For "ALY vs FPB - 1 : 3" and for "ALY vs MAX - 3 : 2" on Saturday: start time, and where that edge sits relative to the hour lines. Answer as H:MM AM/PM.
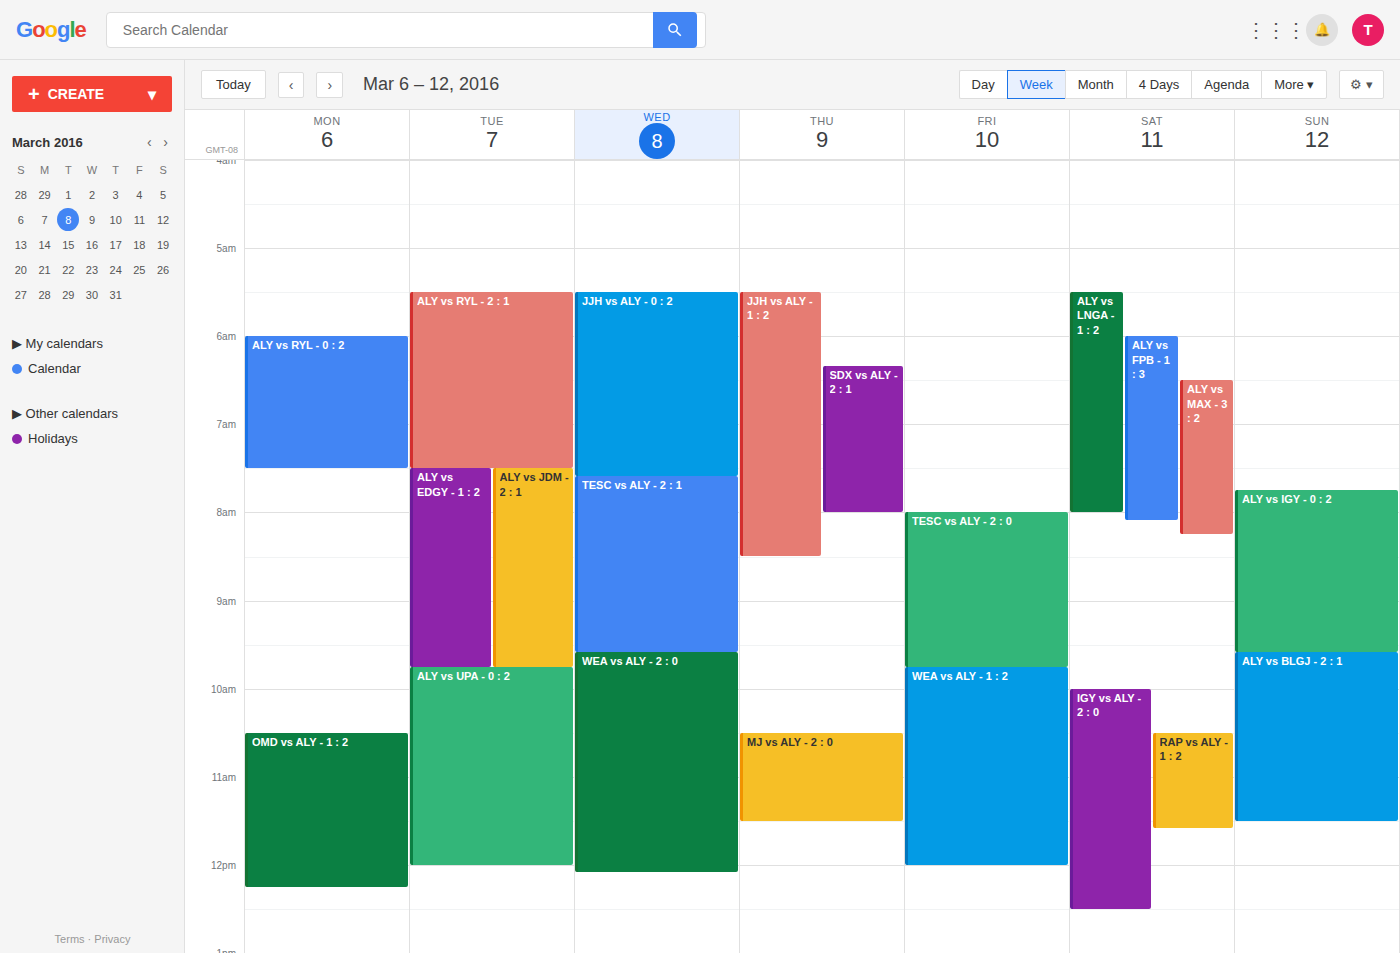
"ALY vs FPB - 1 : 3": 6:00 AM, exactly on the 6 AM line. "ALY vs MAX - 3 : 2": 6:30 AM, halfway between the 6 AM and 7 AM lines.